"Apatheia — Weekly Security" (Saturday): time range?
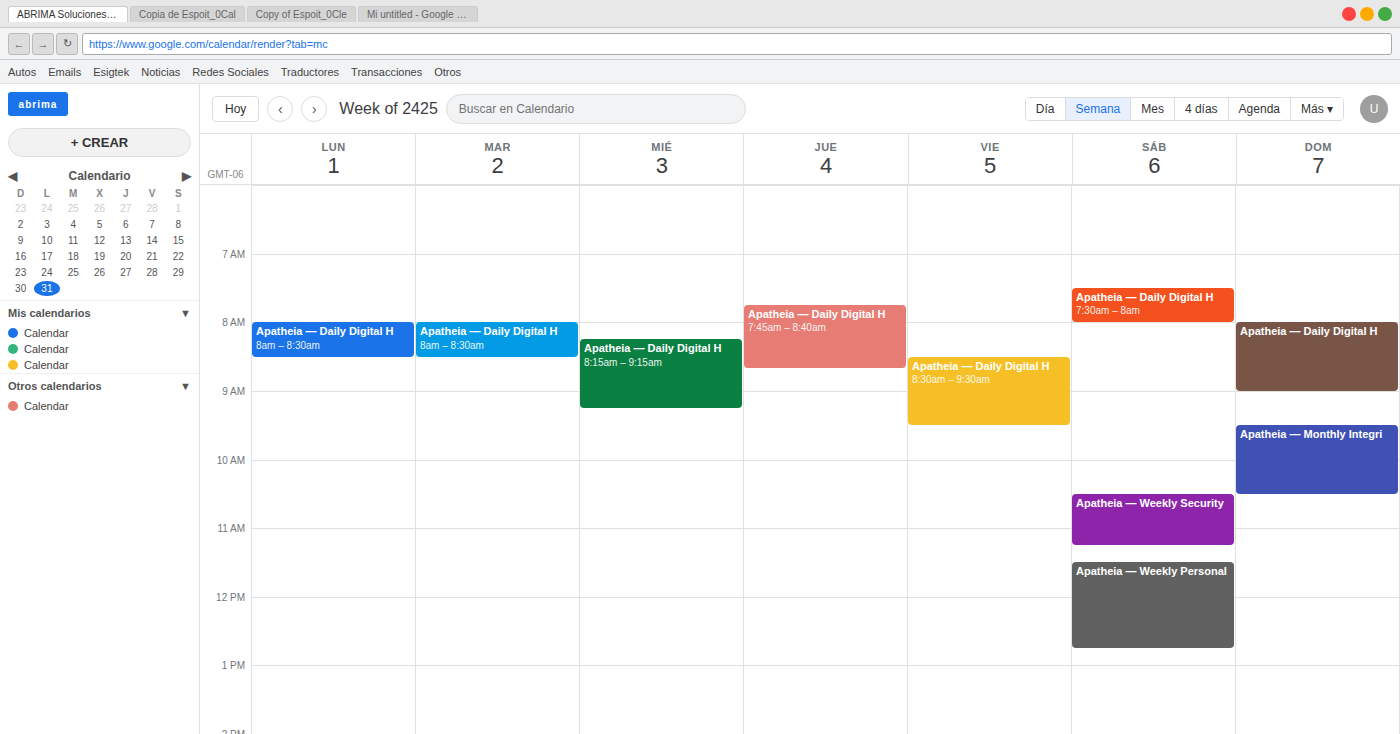
10:30 AM to 11:15 AM